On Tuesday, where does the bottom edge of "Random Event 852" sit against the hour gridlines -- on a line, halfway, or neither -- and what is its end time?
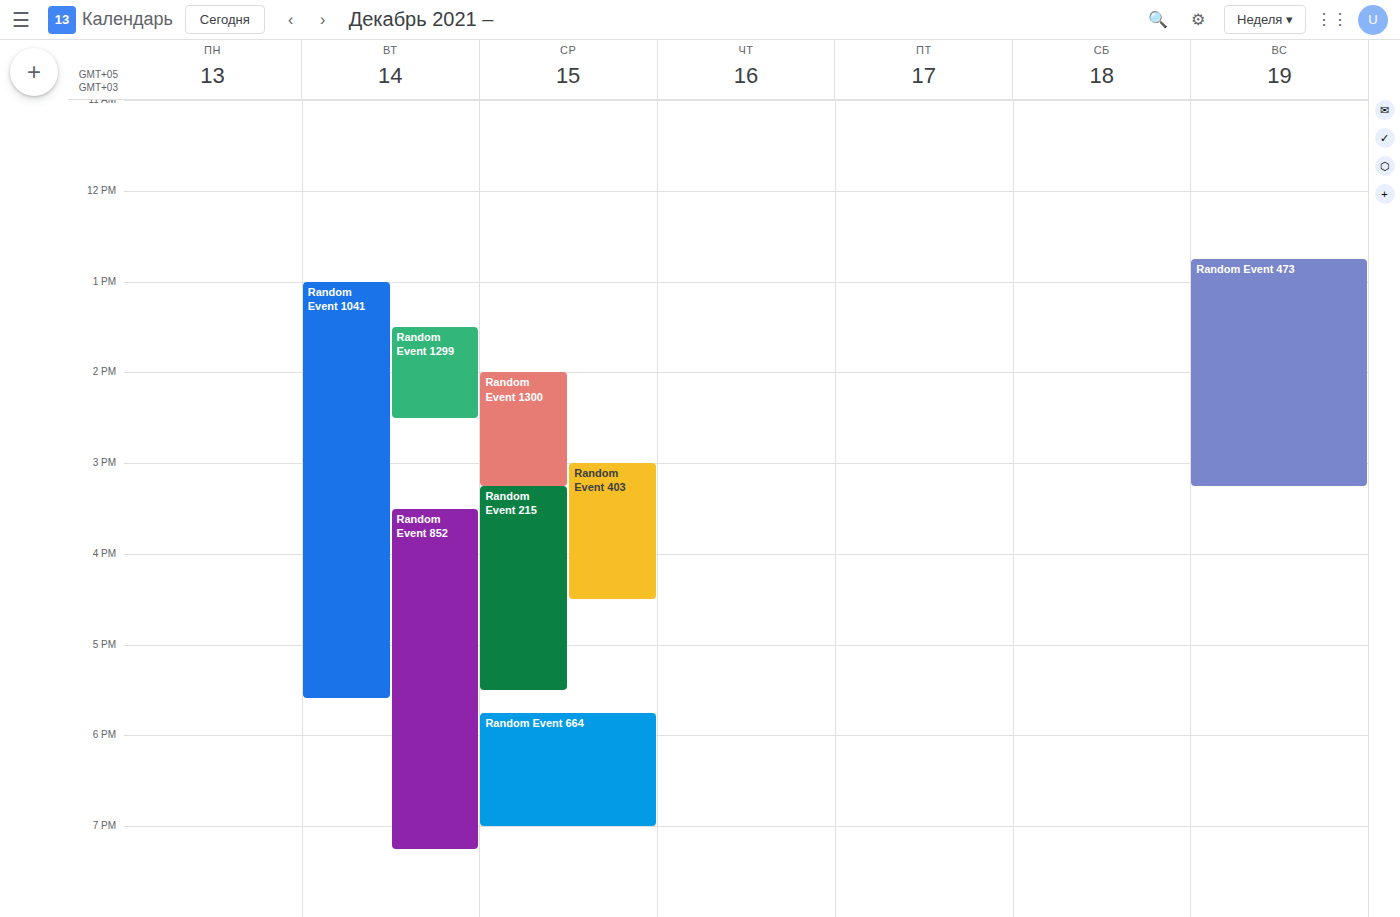
7:15 PM -- neither: a quarter of the way from the 7 PM line to the 8 PM line.